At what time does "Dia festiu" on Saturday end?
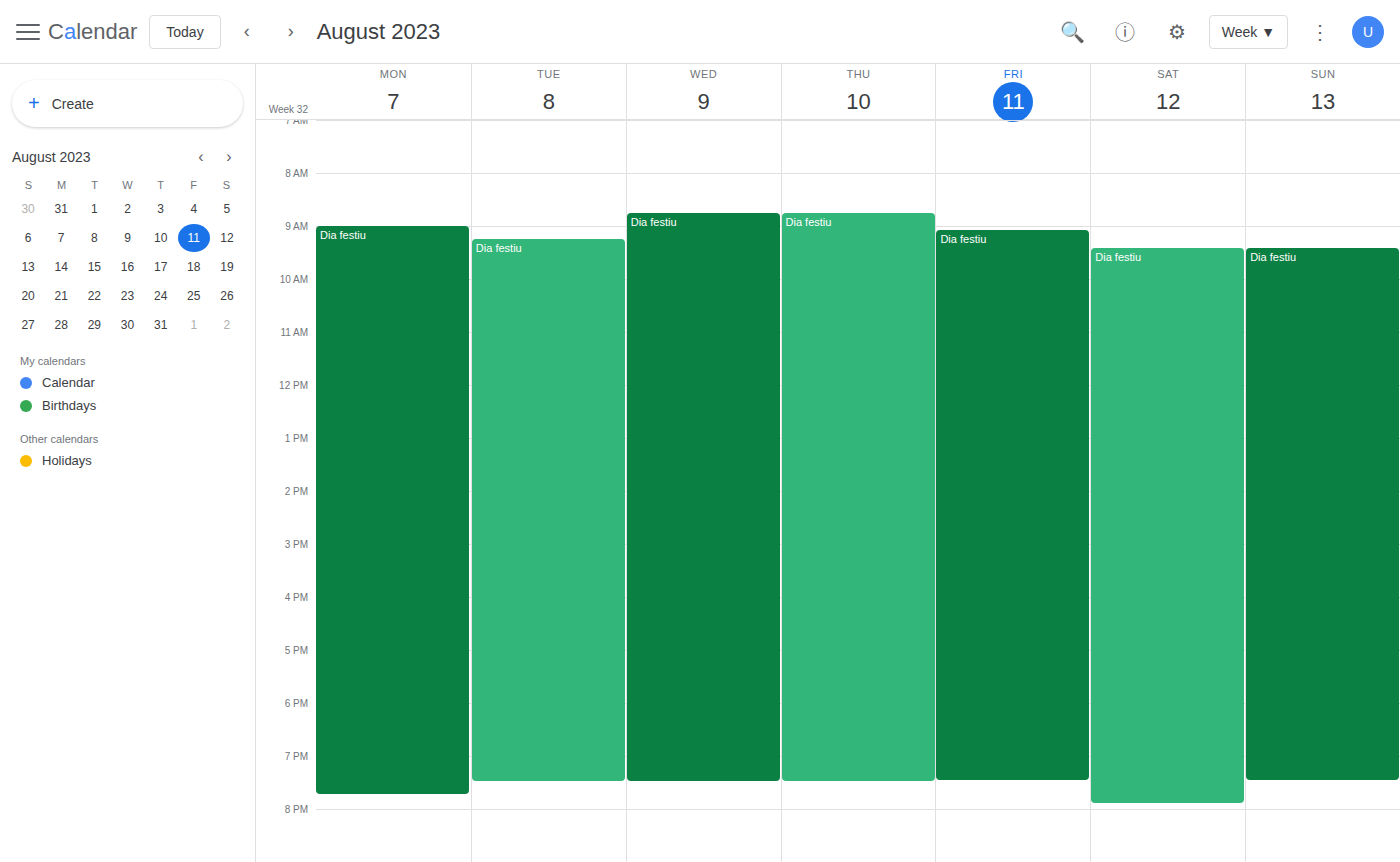
7:55 PM